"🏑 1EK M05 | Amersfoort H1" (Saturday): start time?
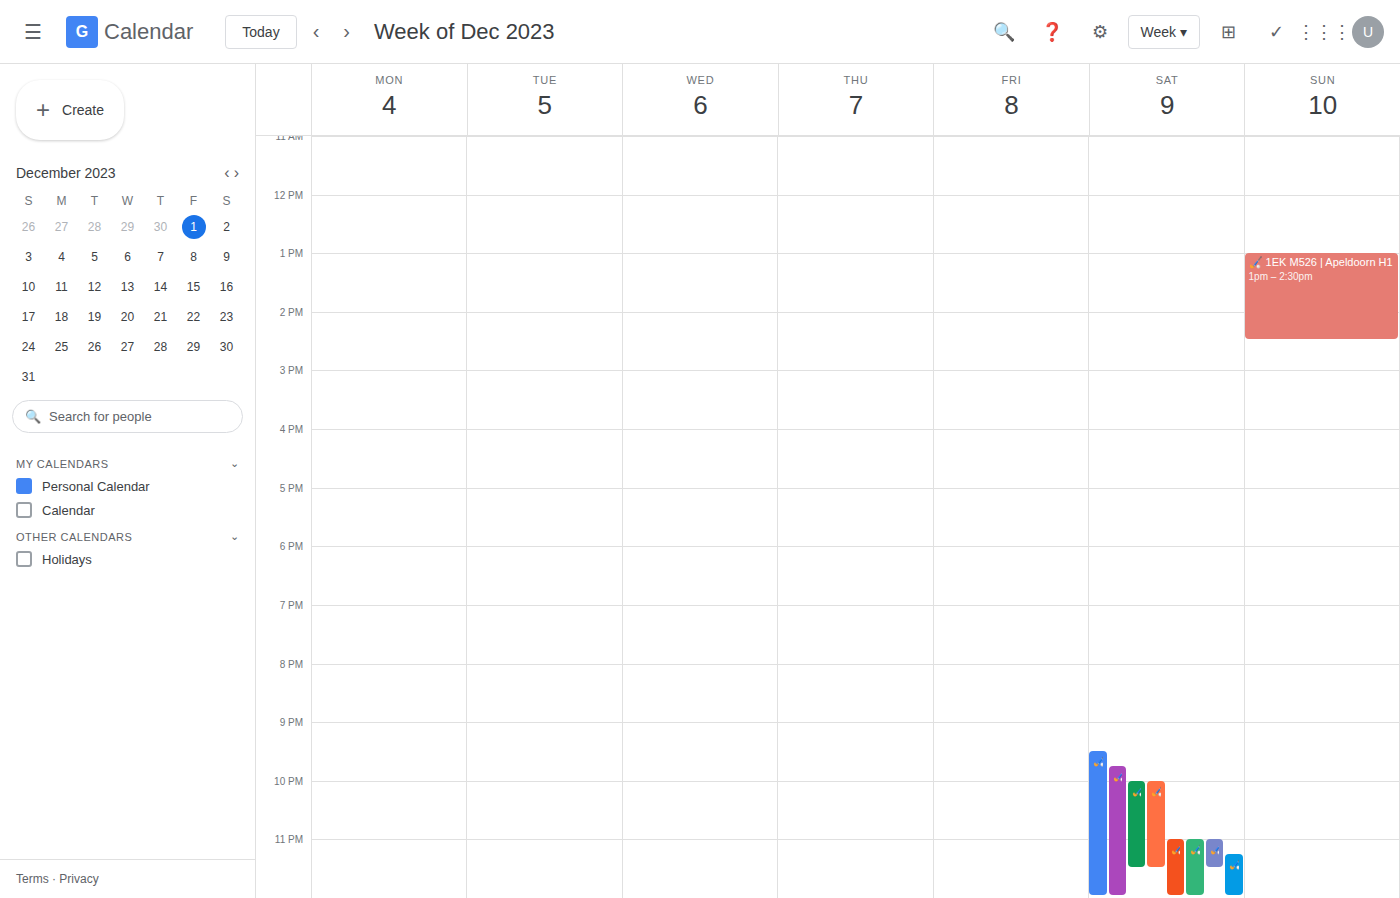
9:30 PM